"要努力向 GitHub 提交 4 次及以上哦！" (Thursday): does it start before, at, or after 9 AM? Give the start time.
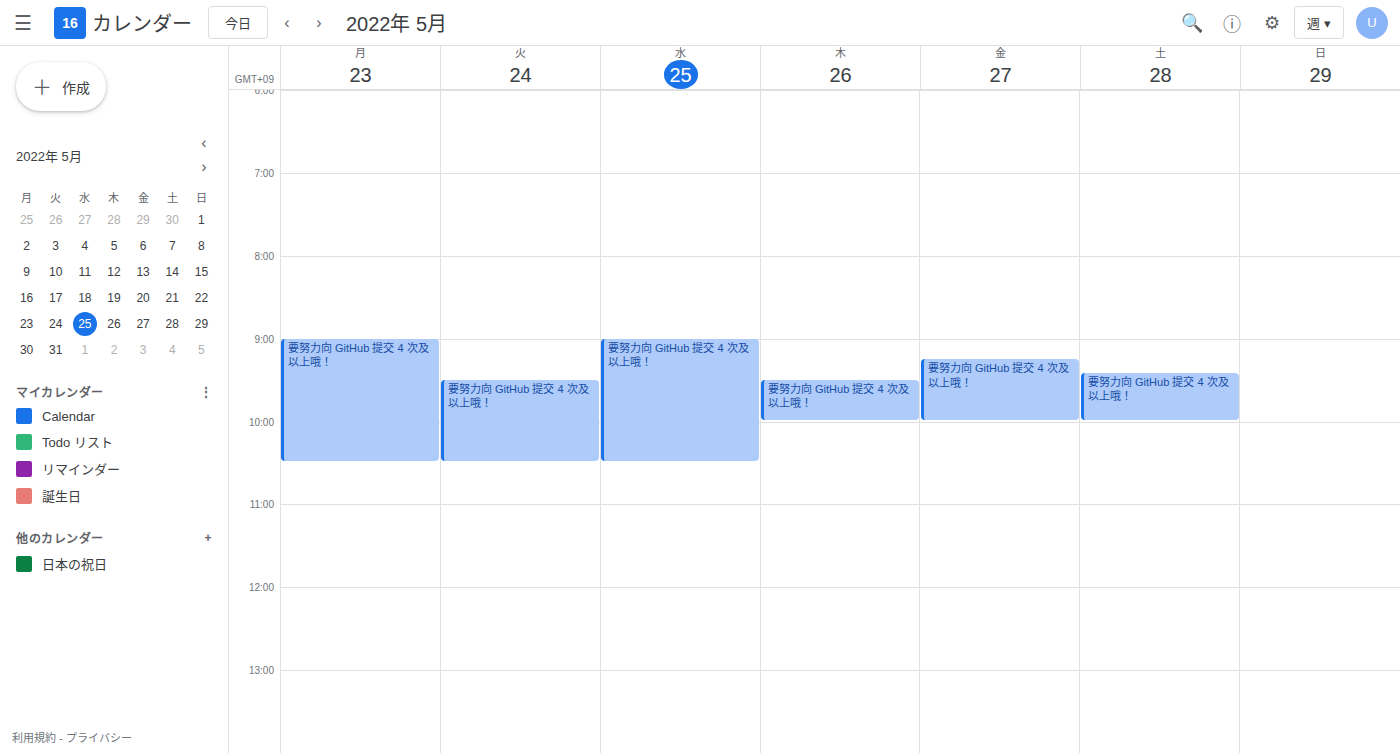
9:30 AM -- after 9 AM, 30 minutes below the 9 AM line.